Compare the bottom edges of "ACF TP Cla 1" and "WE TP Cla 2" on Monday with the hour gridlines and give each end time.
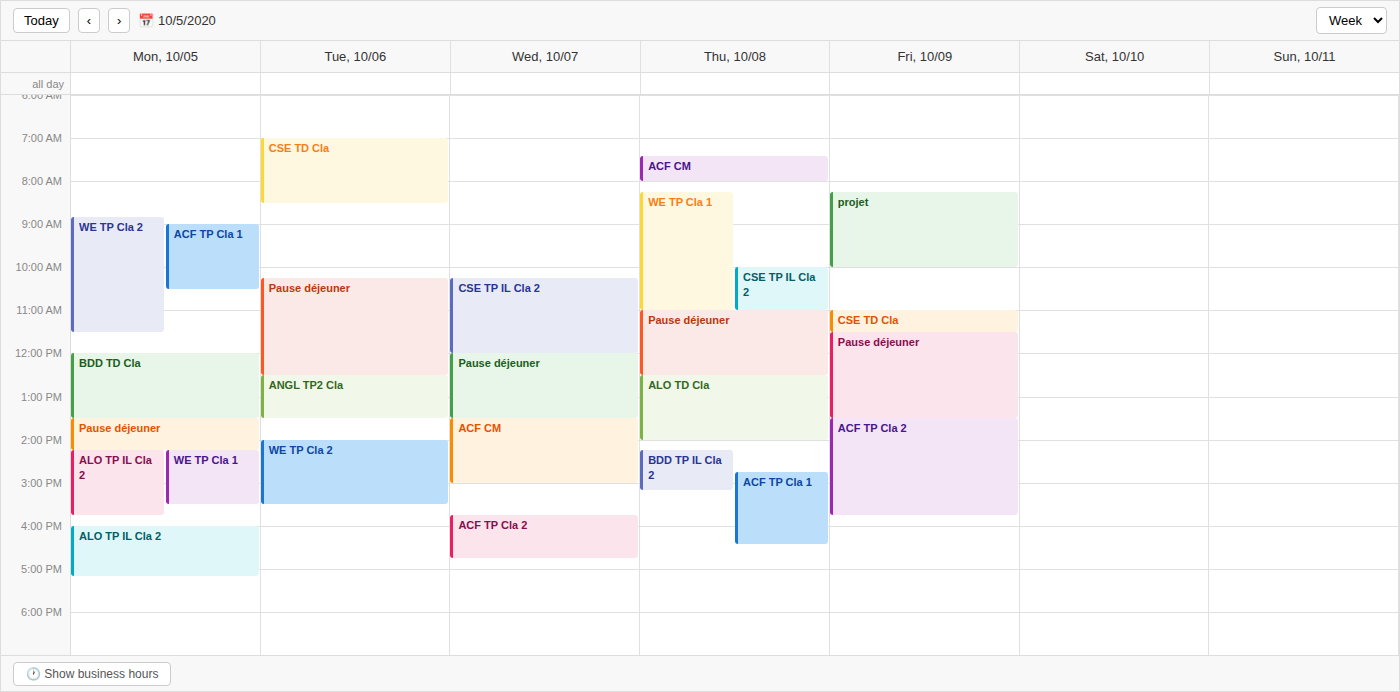
"ACF TP Cla 1": 10:30 AM, halfway between the 10 AM and 11 AM lines. "WE TP Cla 2": 11:30 AM, halfway between the 11 AM and 12 PM lines.